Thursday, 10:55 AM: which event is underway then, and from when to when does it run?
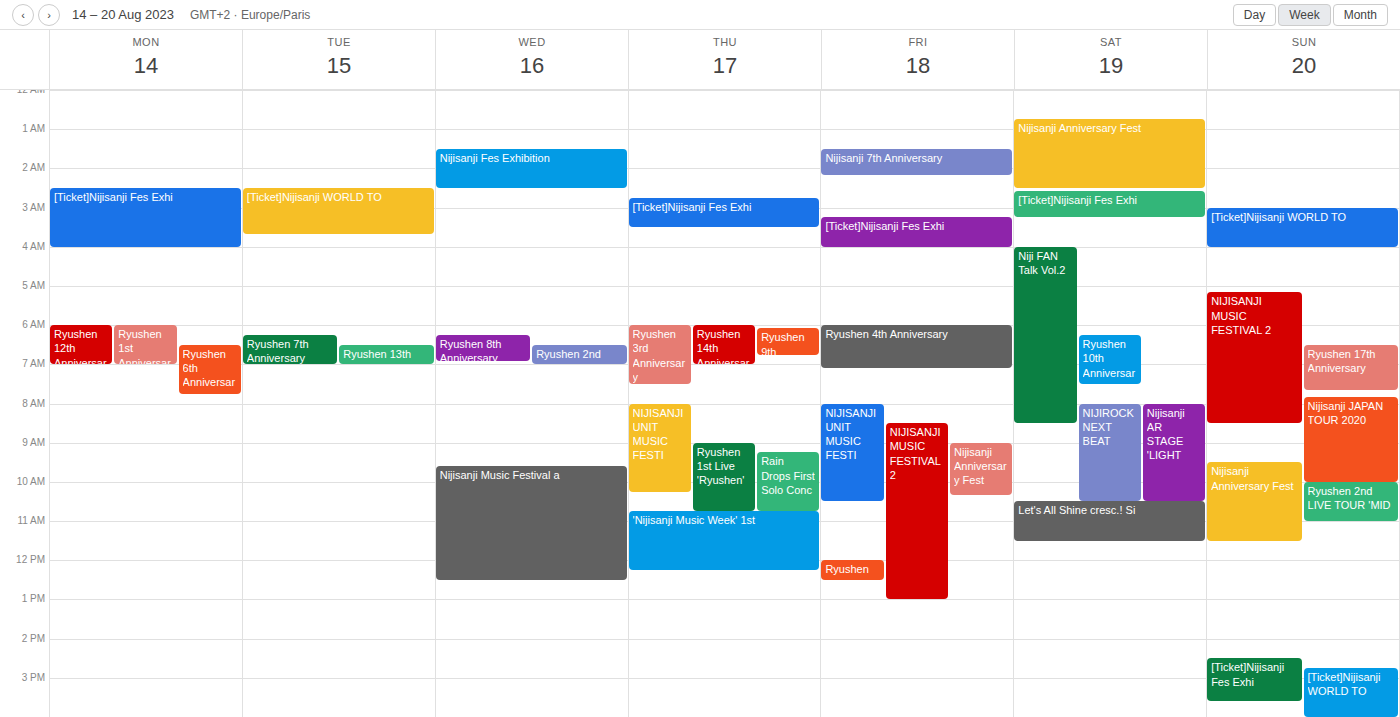
"'Nijisanji Music Week' 1st", 10:45 AM to 12:15 PM